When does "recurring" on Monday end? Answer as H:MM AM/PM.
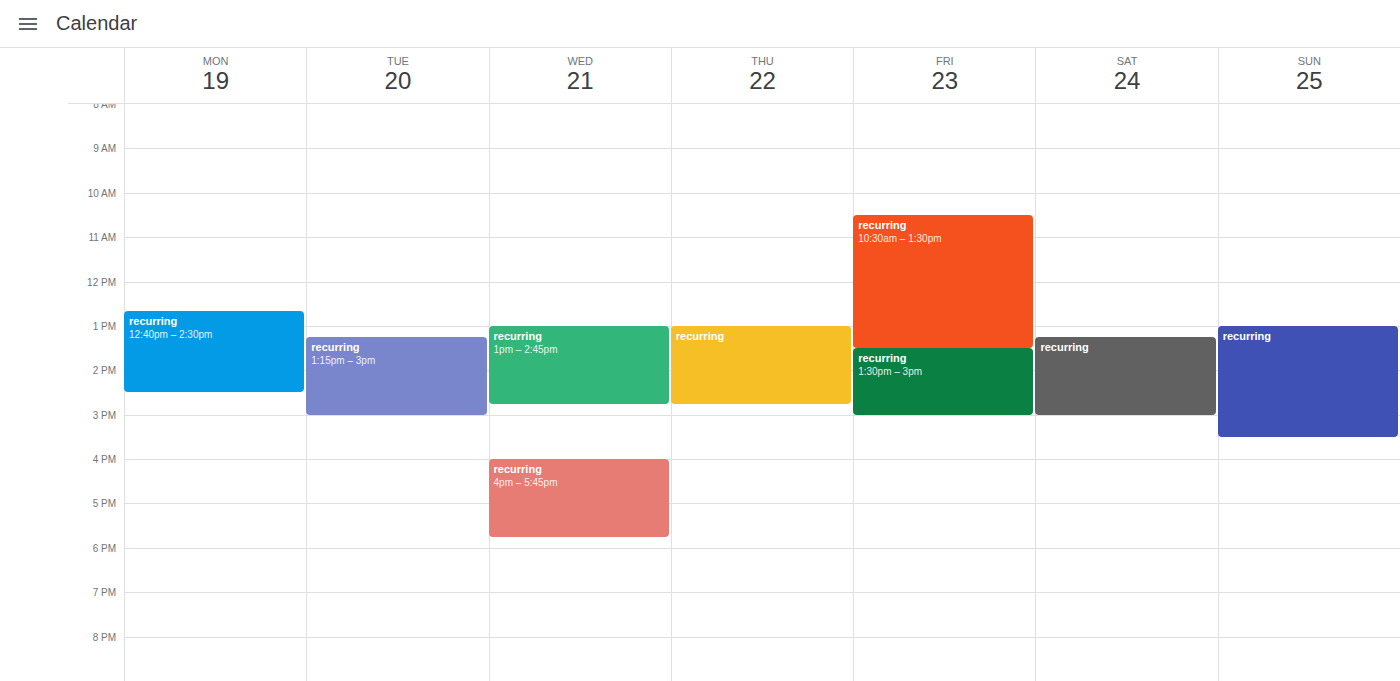
2:30 PM